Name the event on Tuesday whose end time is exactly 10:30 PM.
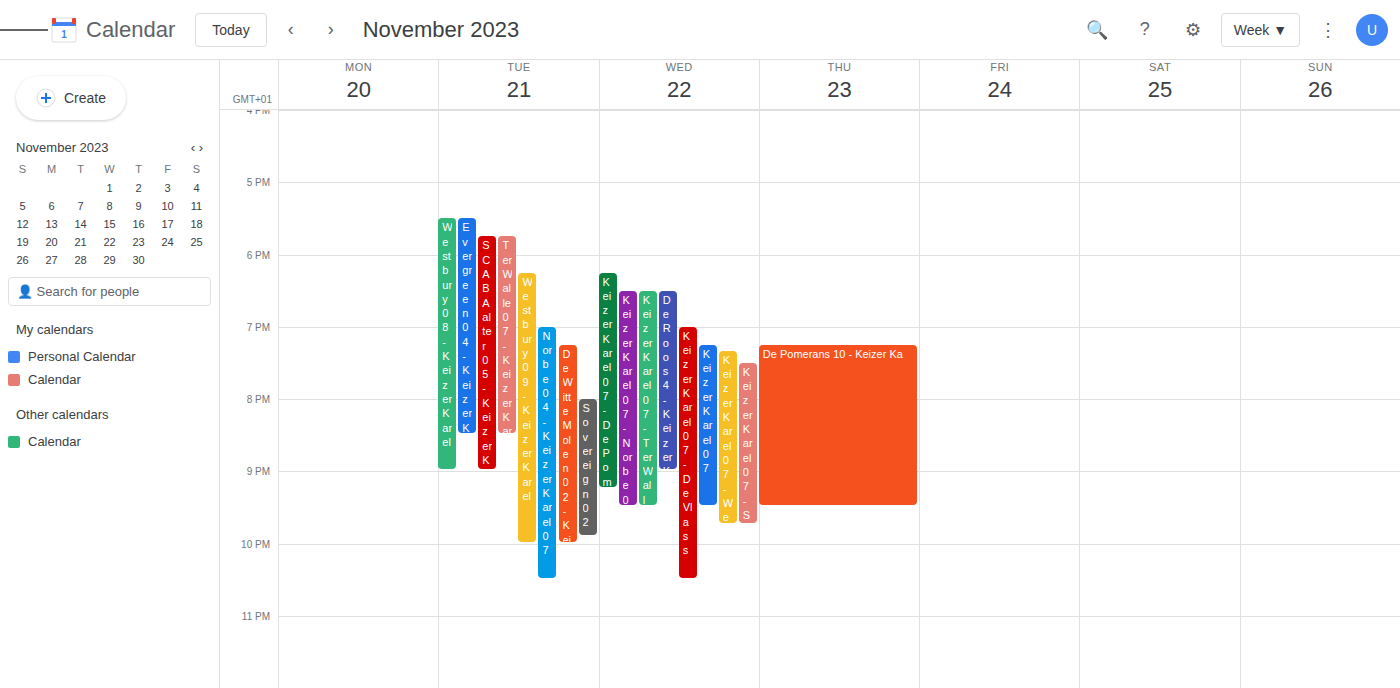
"Norbe 04 - Keizer Karel 07"